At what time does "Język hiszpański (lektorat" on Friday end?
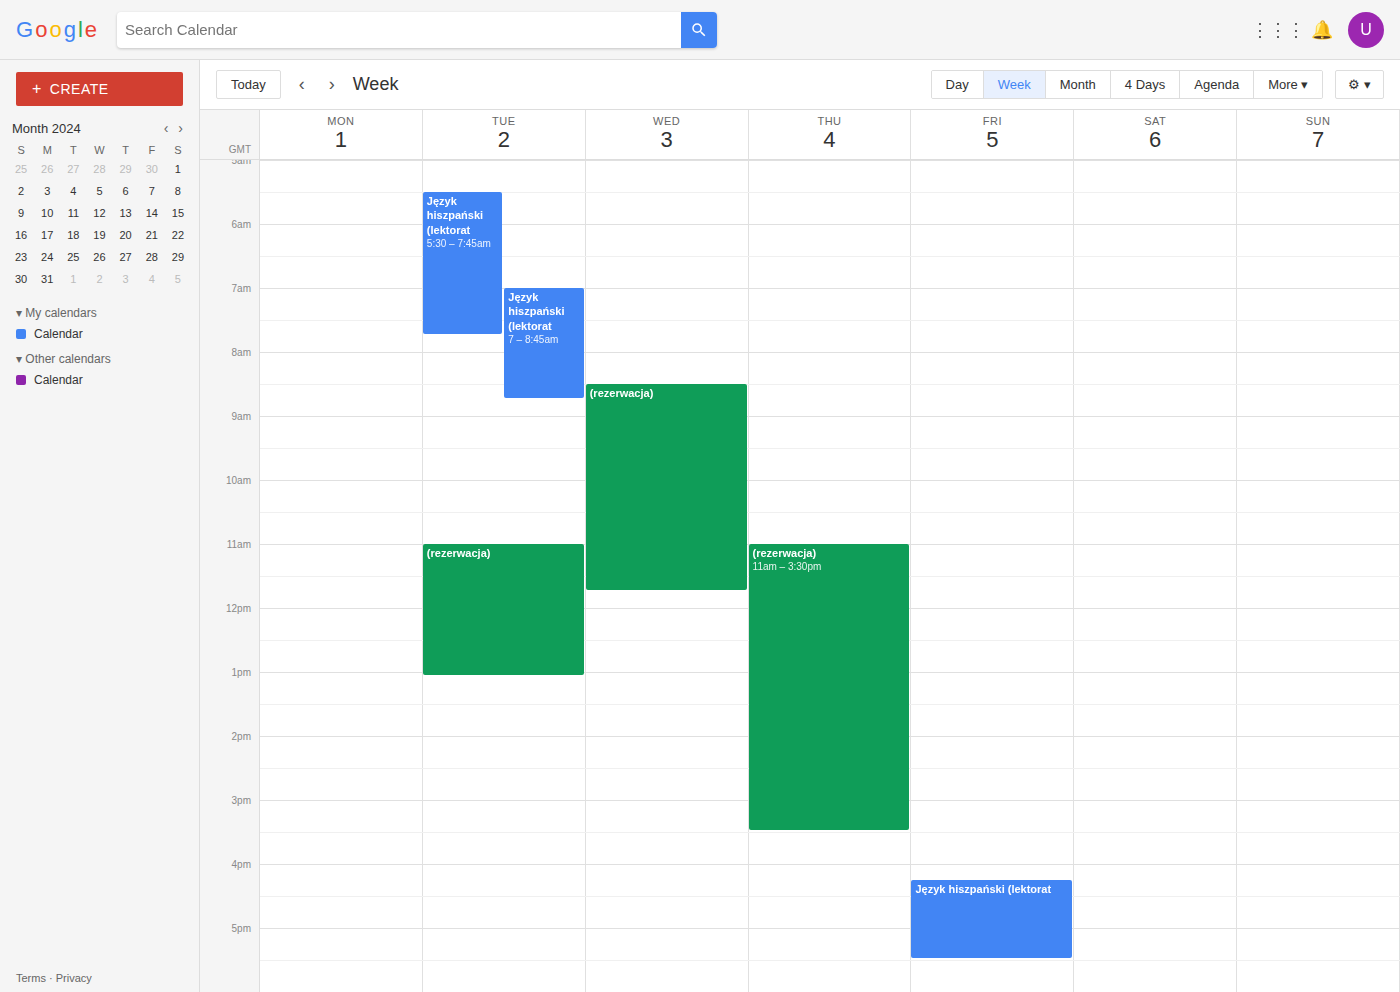
5:30 PM